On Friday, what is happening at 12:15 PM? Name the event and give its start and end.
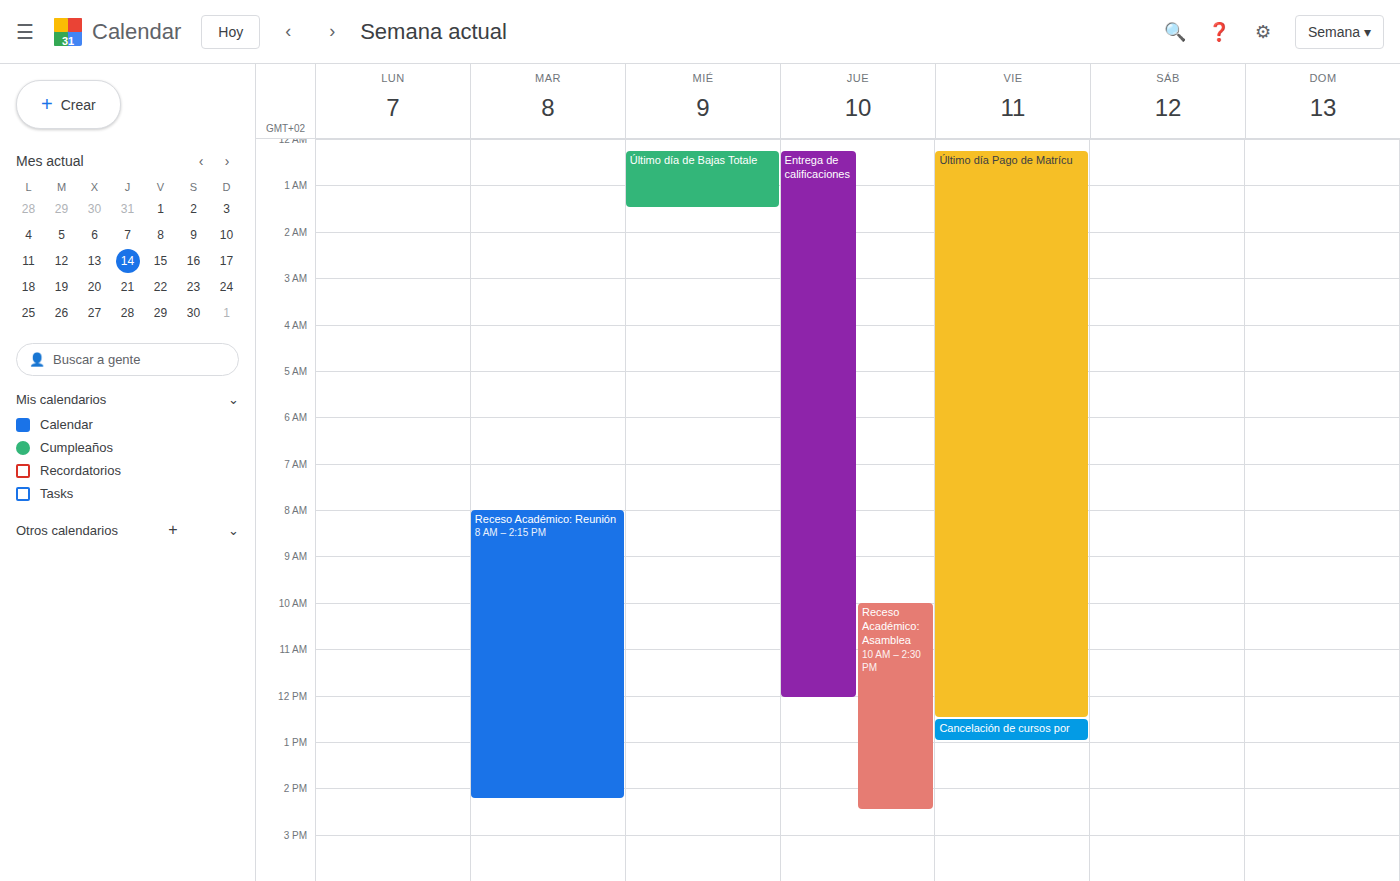
"Último día Pago de Matrícu", 12:15 AM to 12:30 PM